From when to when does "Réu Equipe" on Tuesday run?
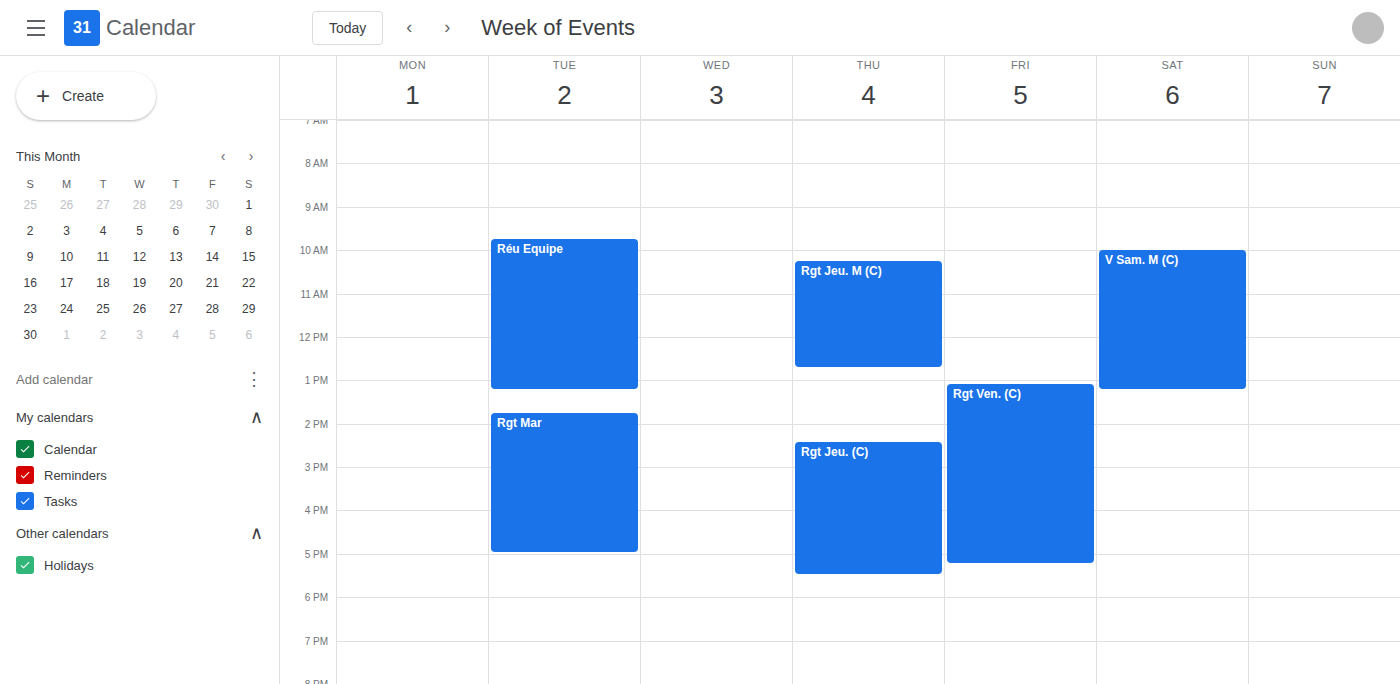
9:45 AM to 1:15 PM